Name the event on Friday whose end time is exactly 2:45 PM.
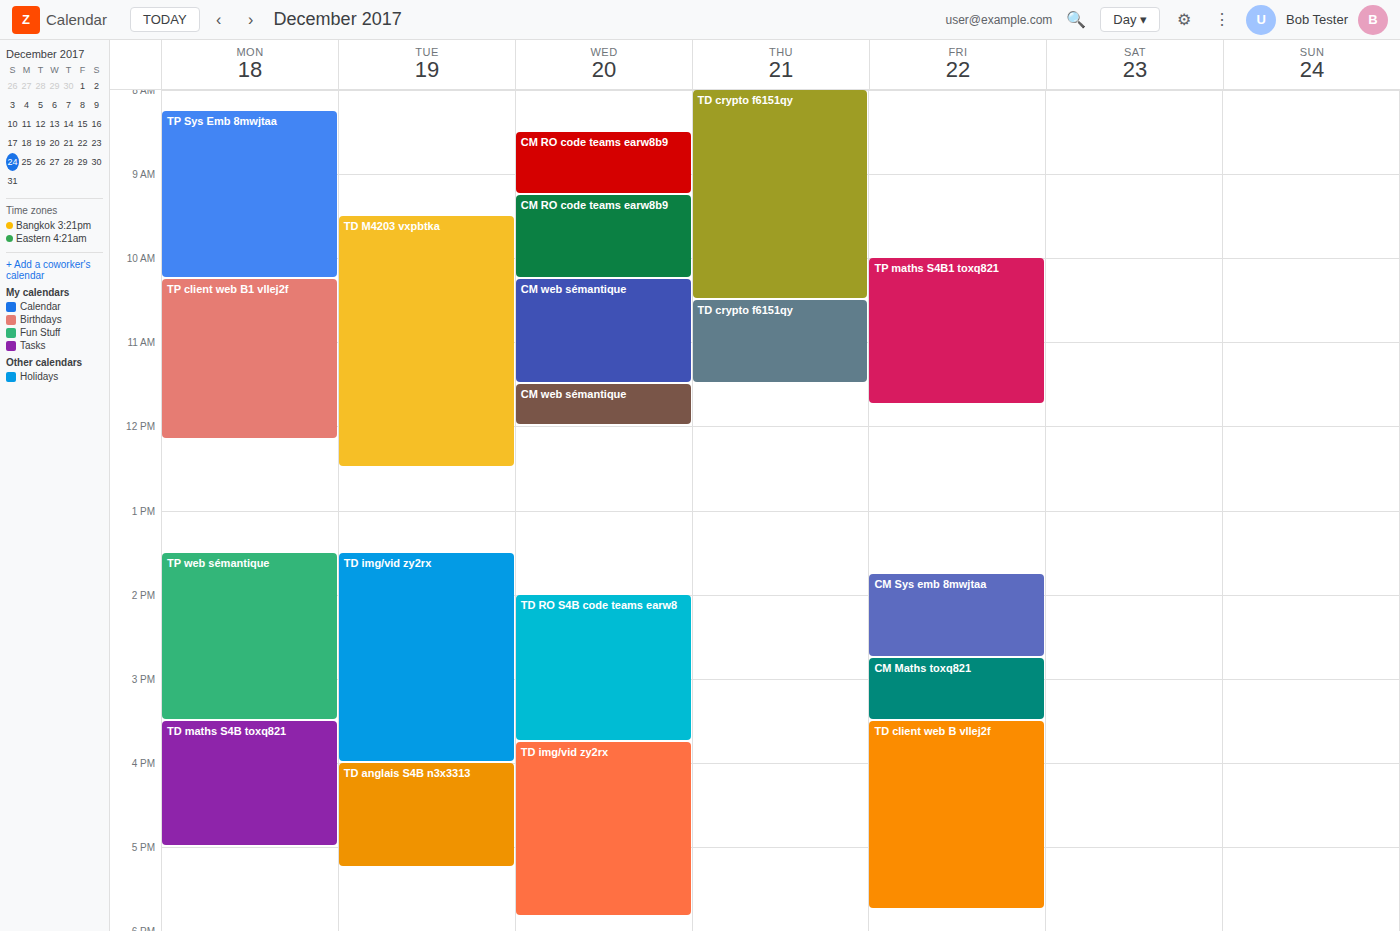
"CM Sys emb 8mwjtaa"